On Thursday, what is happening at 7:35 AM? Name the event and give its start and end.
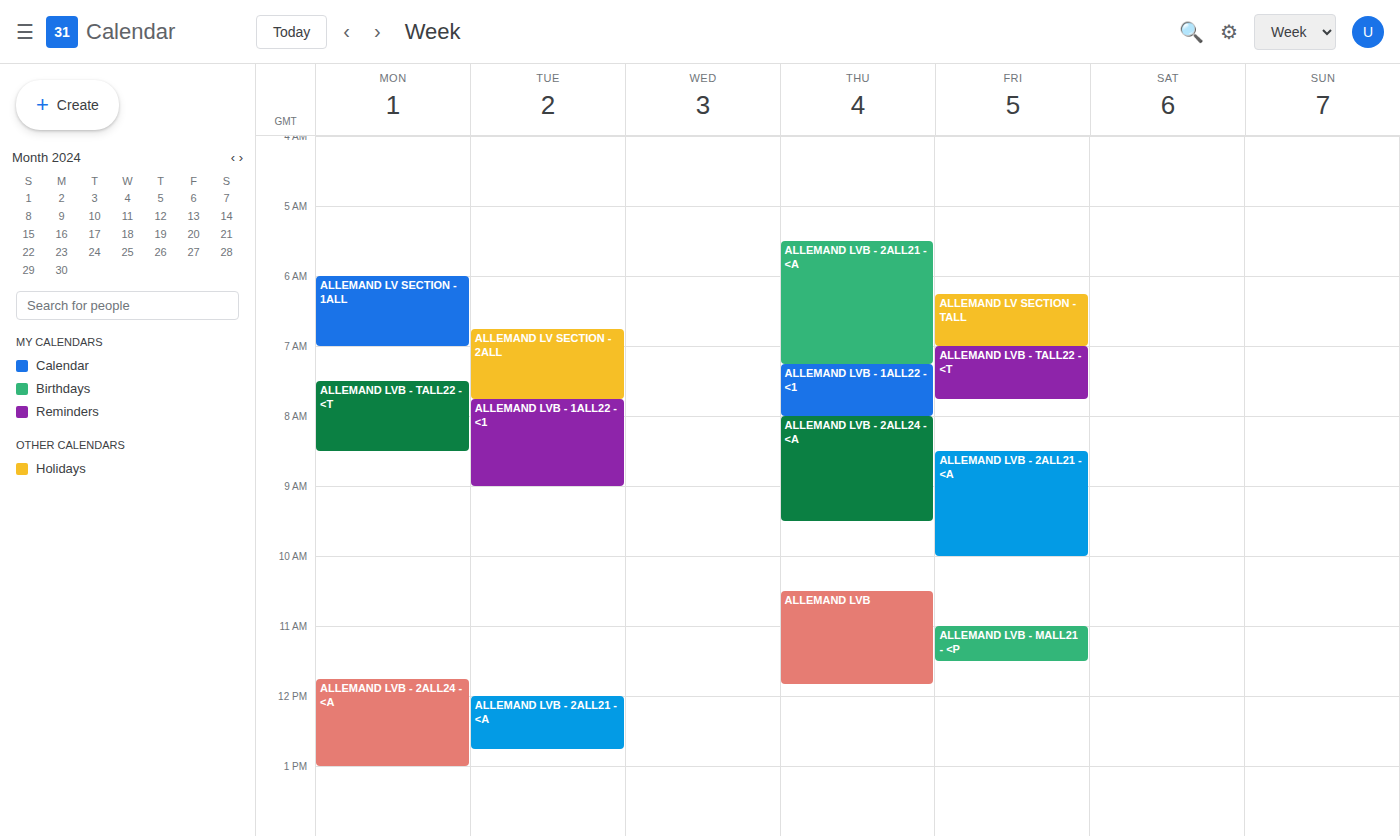
"ALLEMAND LVB - 1ALL22 - <1", 7:15 AM to 8:00 AM